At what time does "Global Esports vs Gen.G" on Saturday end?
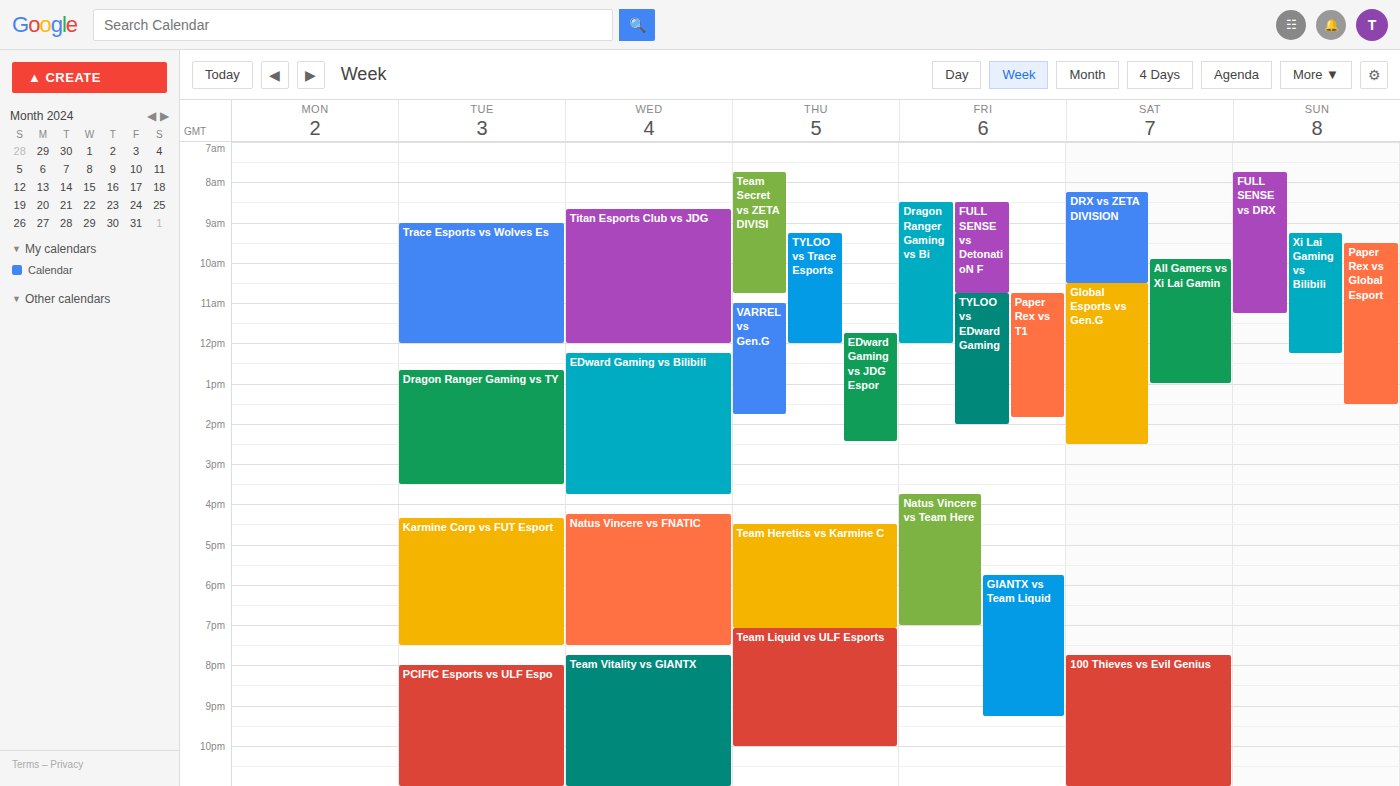
2:30 PM